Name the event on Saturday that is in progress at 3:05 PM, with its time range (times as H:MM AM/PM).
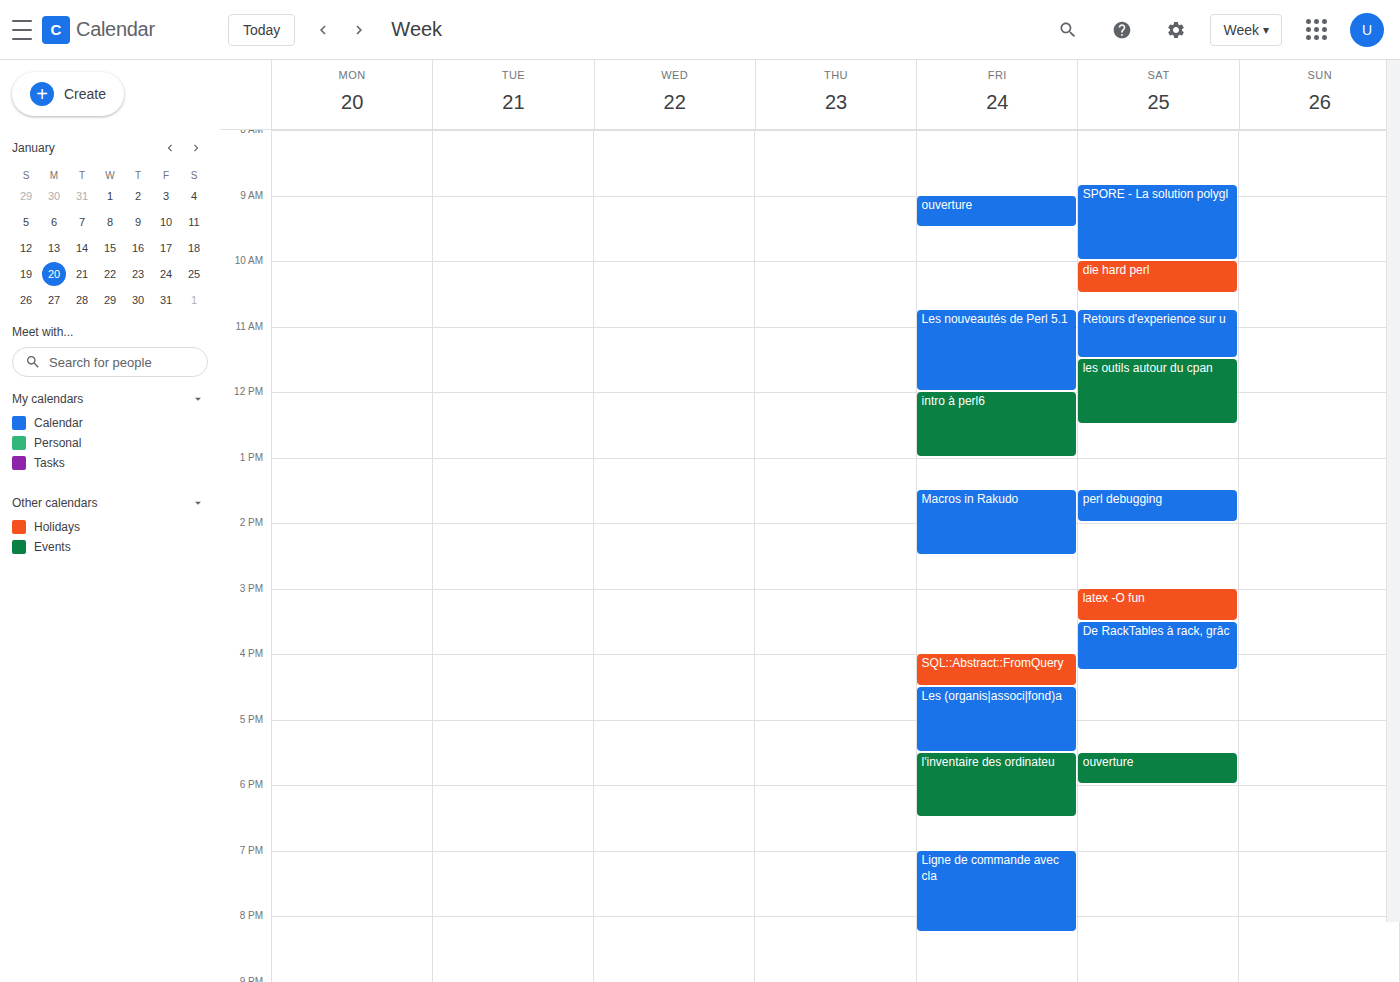
"latex -O fun", 3:00 PM to 3:30 PM